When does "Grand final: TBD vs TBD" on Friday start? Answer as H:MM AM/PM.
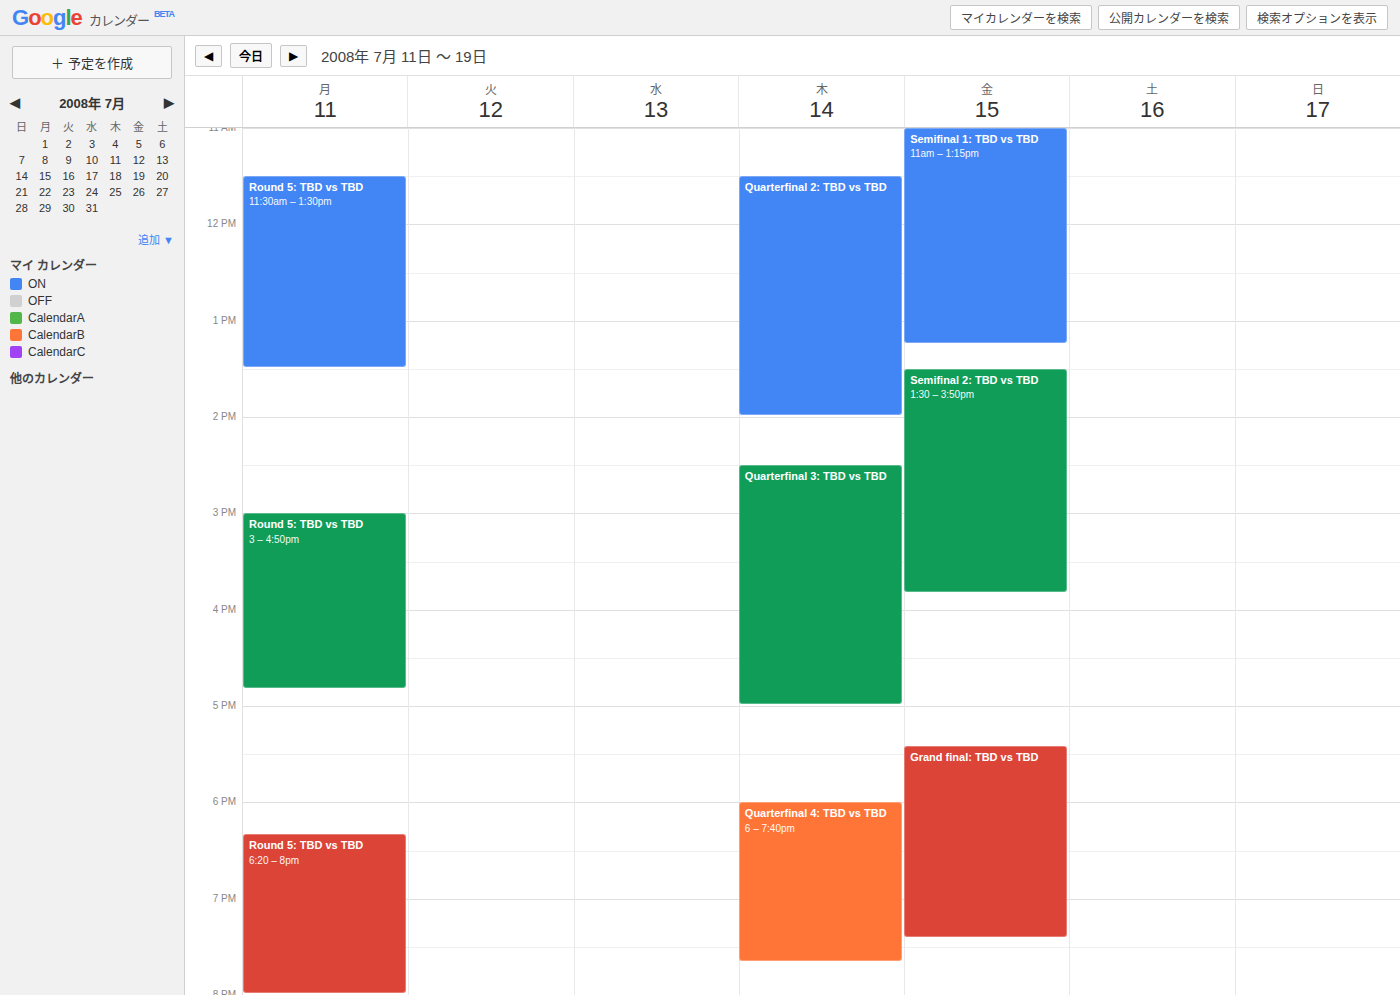
5:25 PM